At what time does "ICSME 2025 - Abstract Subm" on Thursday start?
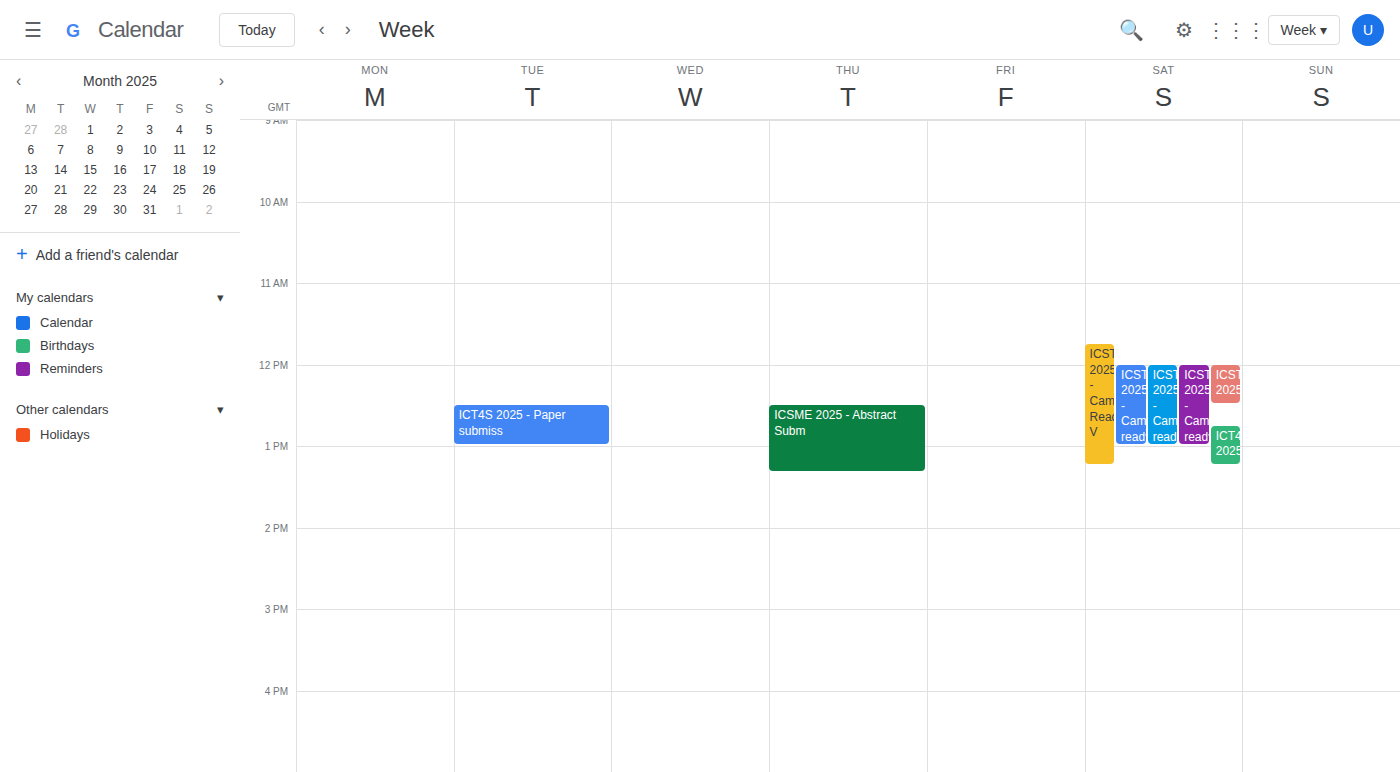
12:30 PM